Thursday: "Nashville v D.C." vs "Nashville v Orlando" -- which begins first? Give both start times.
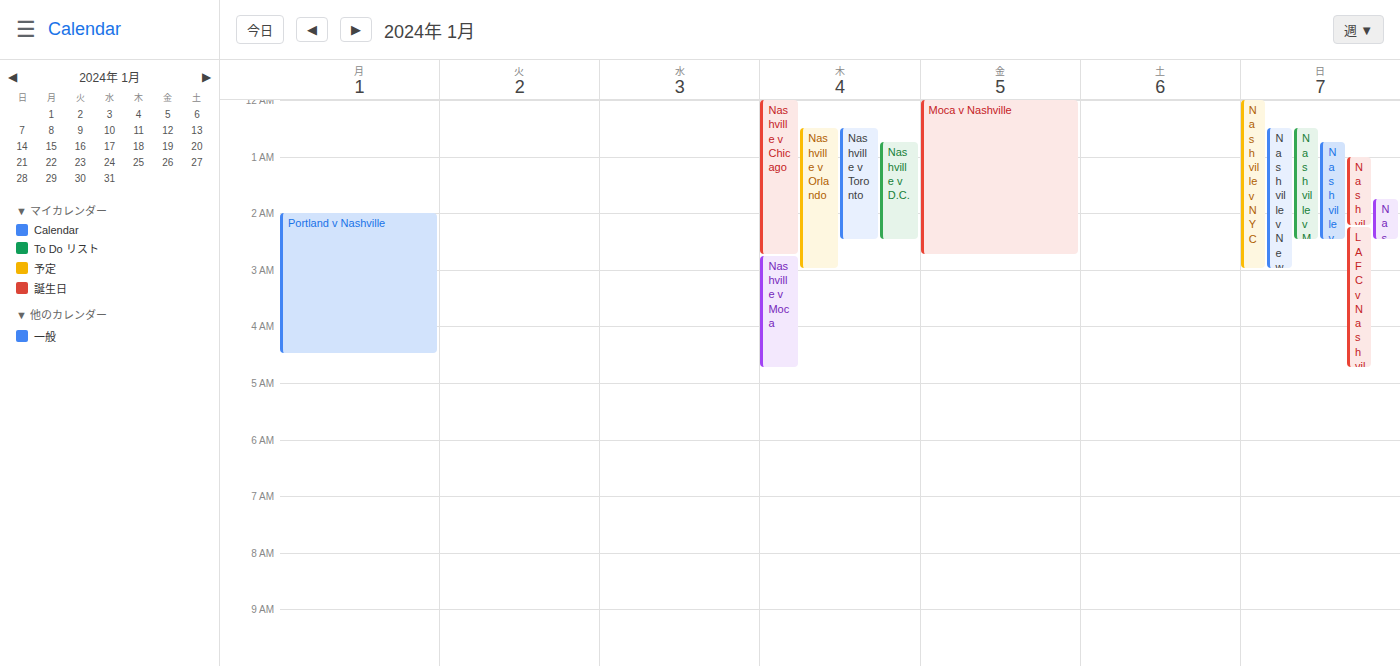
"Nashville v Orlando" 12:30 AM; "Nashville v D.C." 12:45 AM.